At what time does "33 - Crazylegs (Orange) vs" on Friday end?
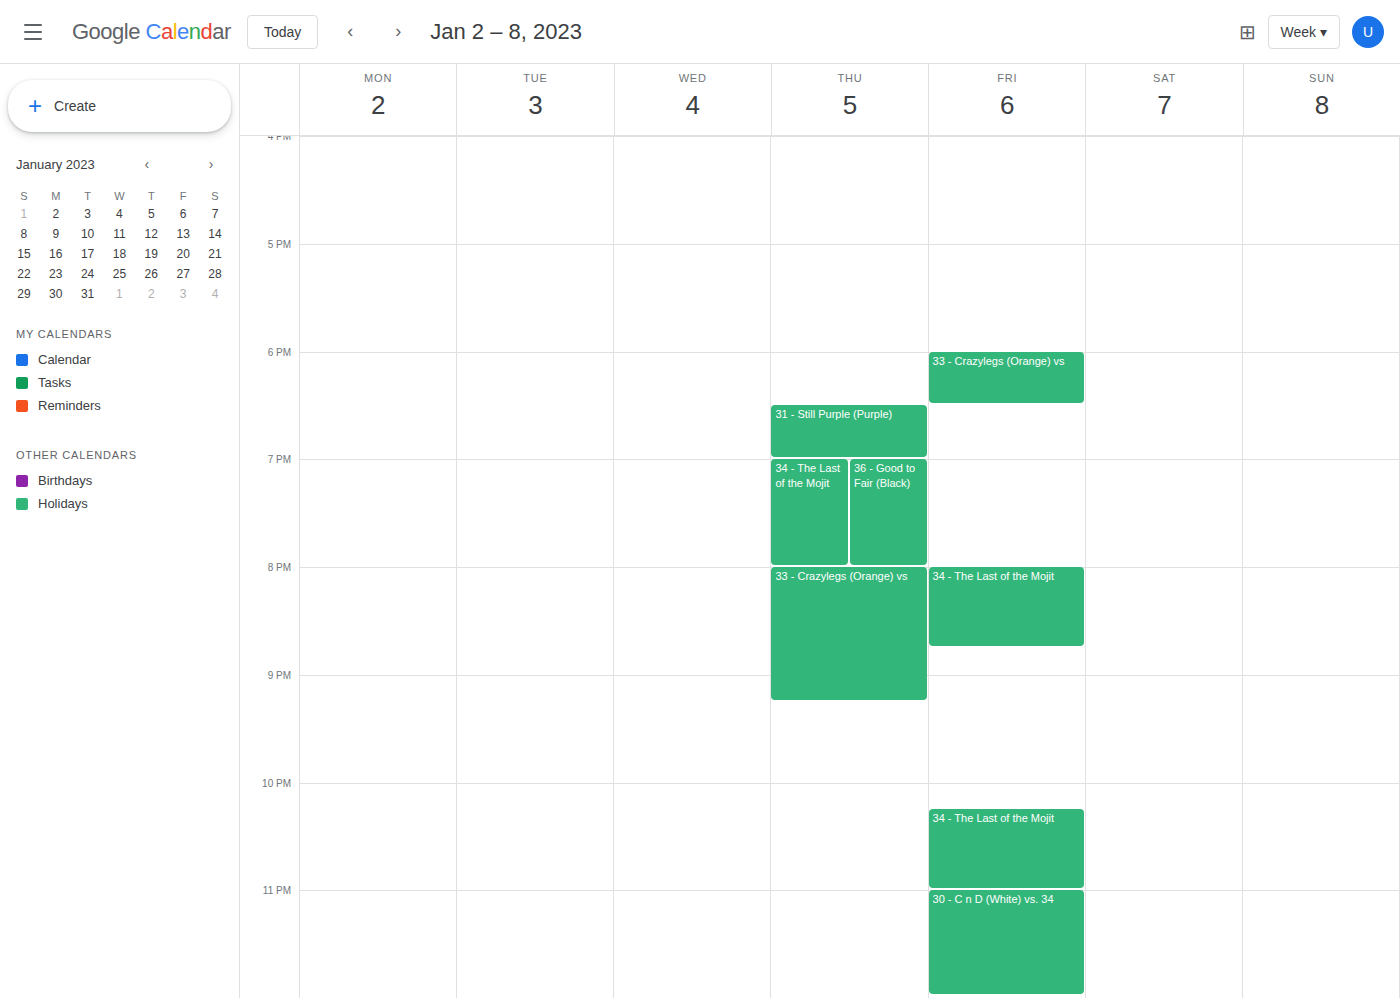
6:30 PM